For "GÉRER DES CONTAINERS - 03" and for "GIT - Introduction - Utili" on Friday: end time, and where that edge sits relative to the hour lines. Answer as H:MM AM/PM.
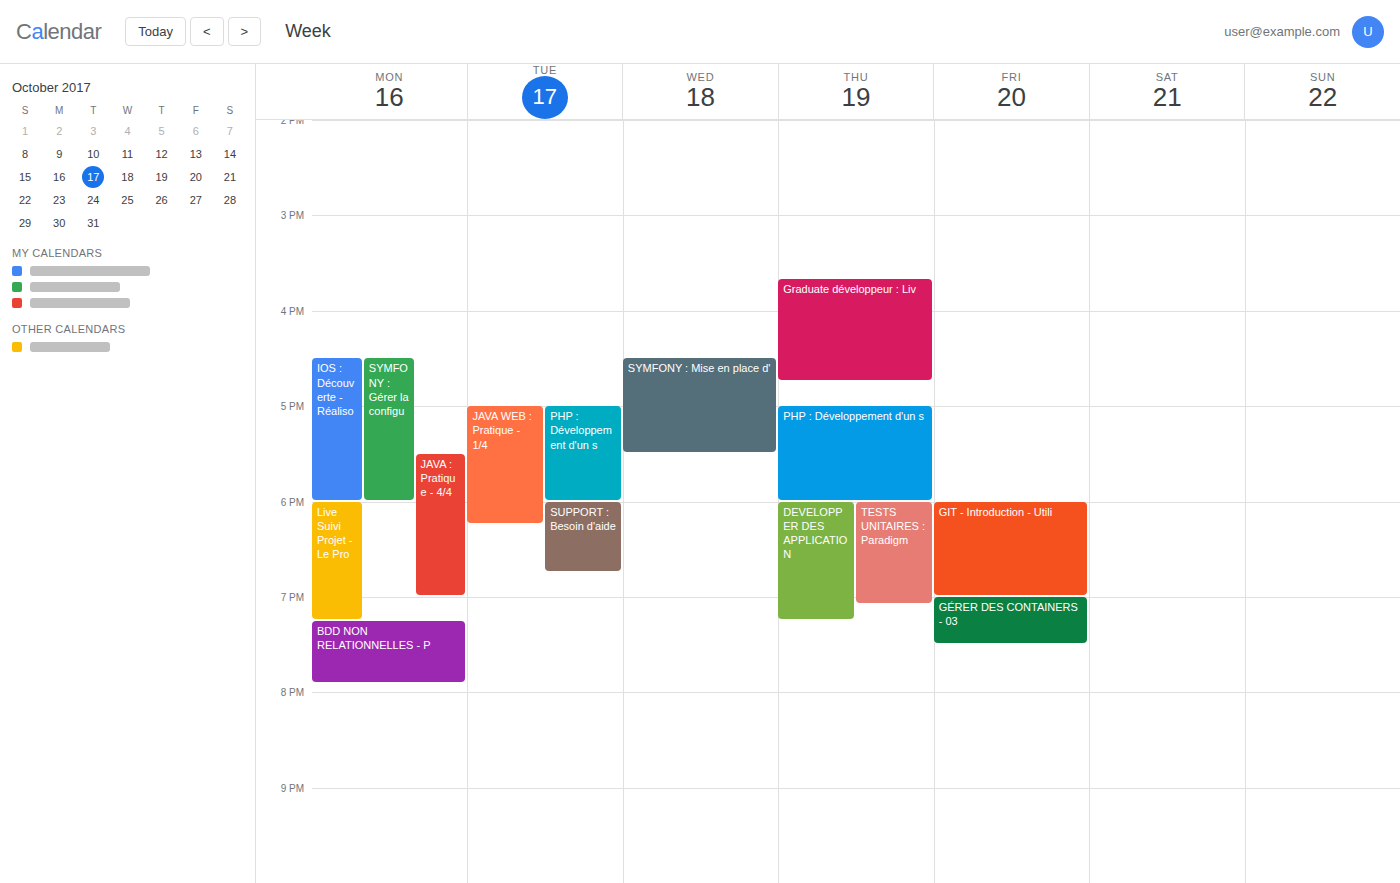
"GÉRER DES CONTAINERS - 03": 7:30 PM, halfway between the 7 PM and 8 PM lines. "GIT - Introduction - Utili": 7:00 PM, exactly on the 7 PM line.